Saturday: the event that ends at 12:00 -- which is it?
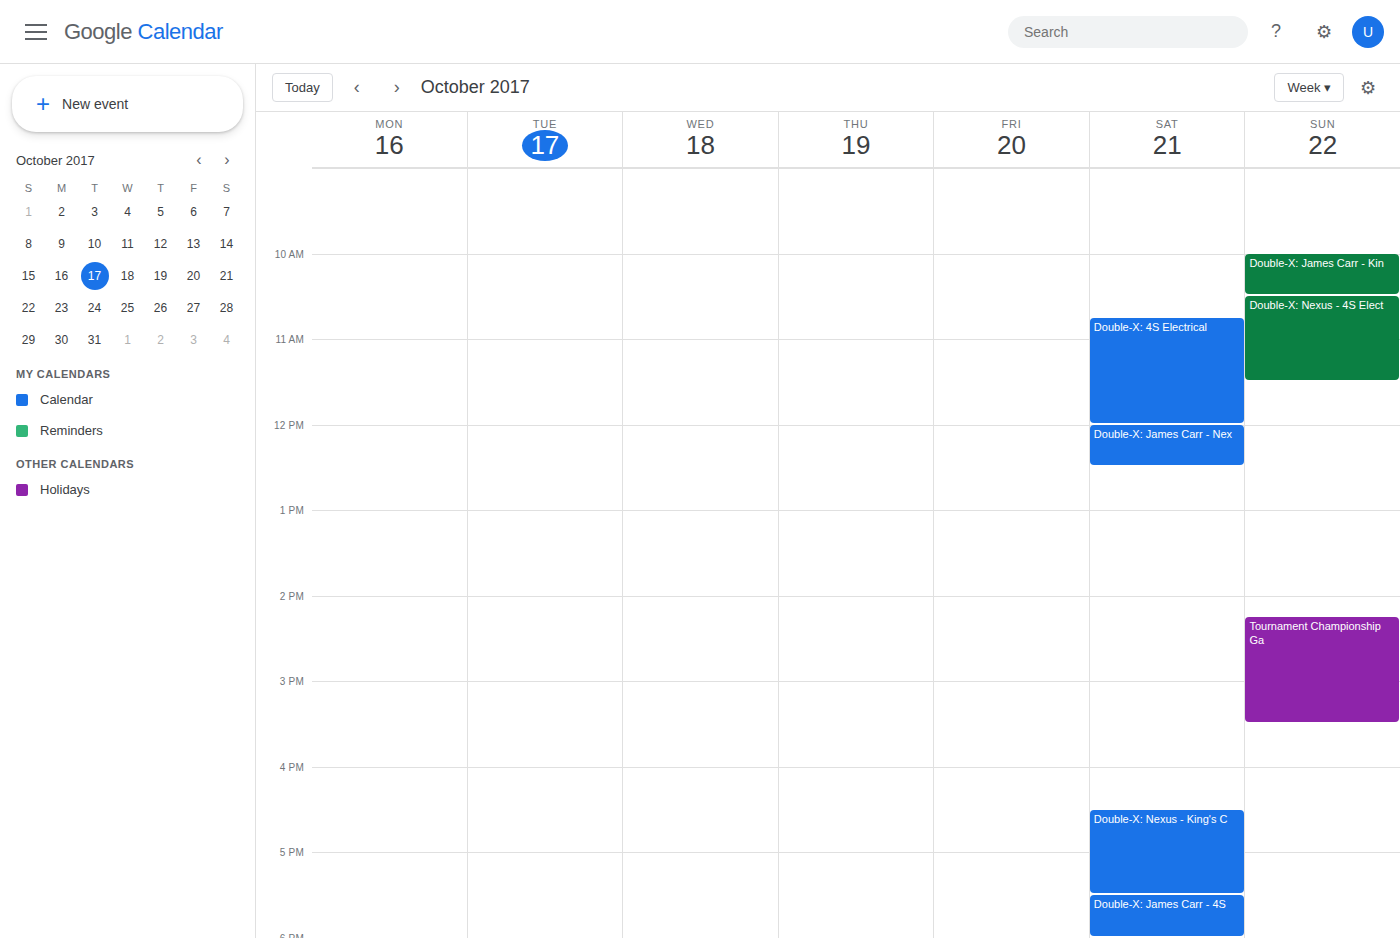
"Double-X: 4S Electrical"